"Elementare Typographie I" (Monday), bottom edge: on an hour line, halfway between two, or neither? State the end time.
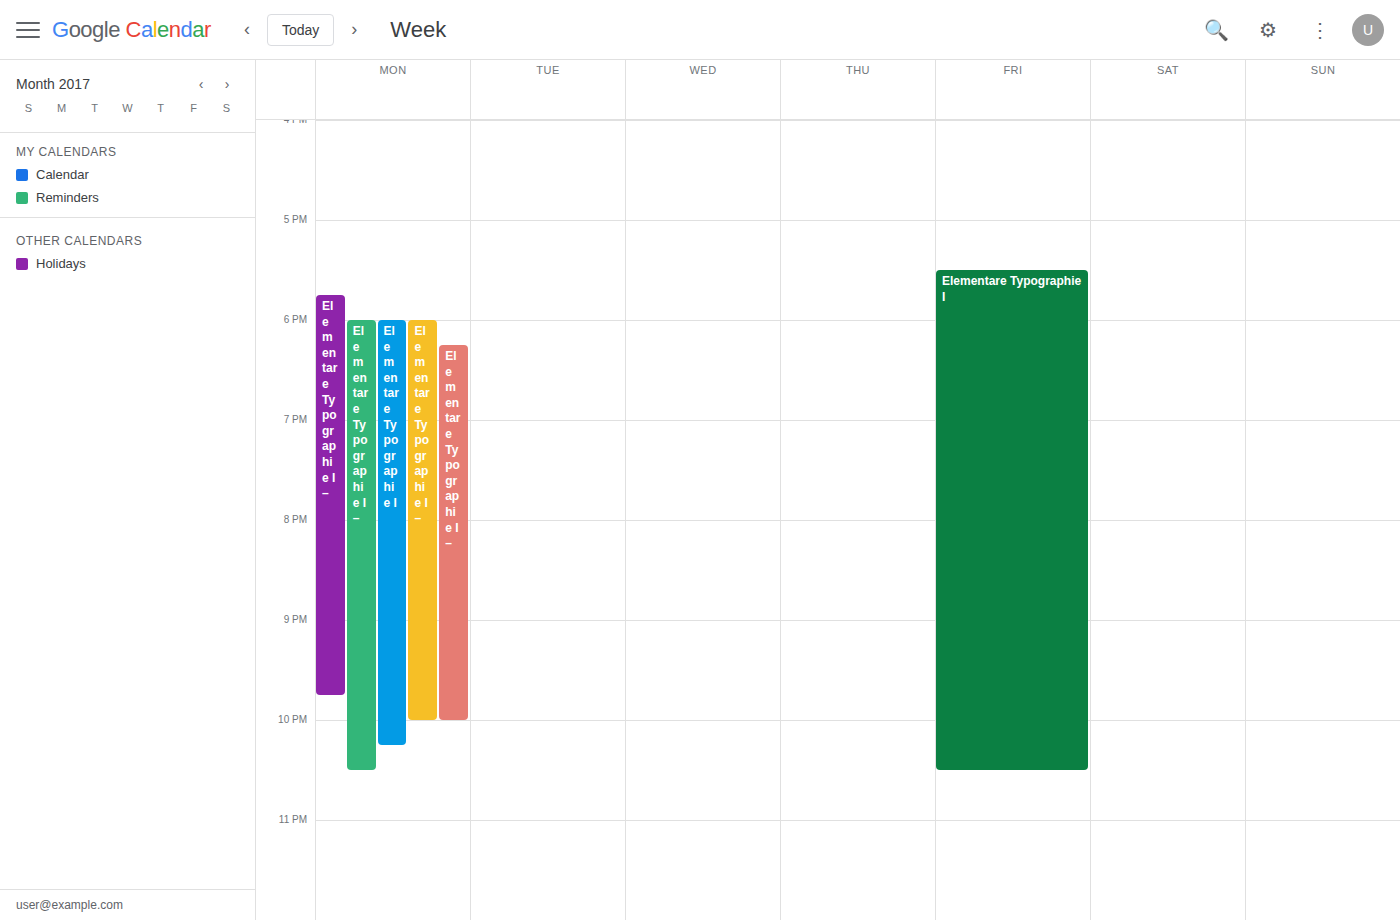
10:15 PM -- neither: a quarter of the way from the 10 PM line to the 11 PM line.